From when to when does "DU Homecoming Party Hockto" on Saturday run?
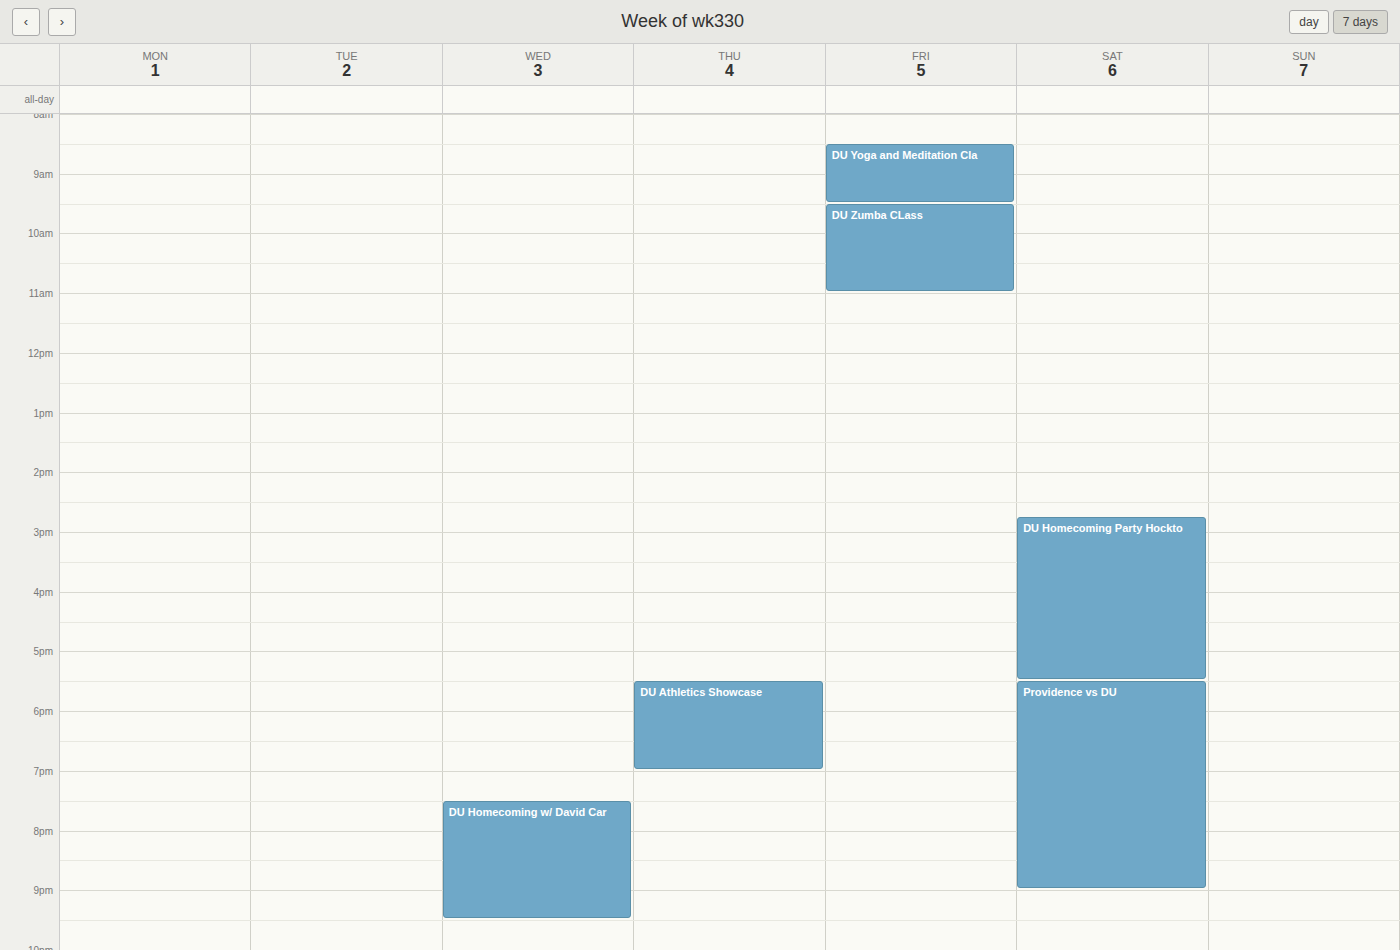
2:45 PM to 5:30 PM